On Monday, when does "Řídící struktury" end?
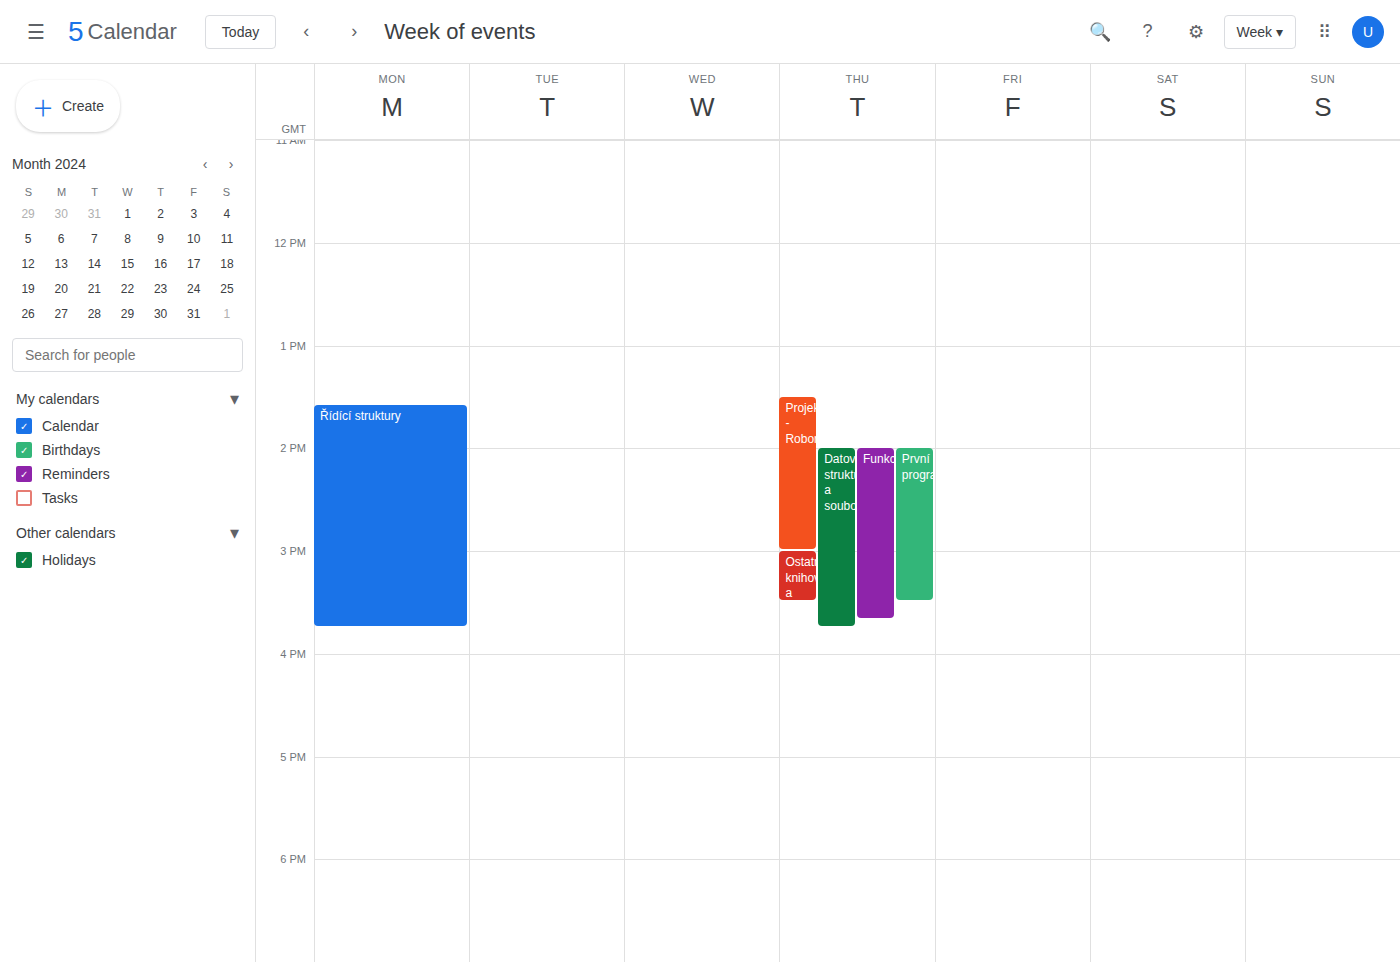
3:45 PM